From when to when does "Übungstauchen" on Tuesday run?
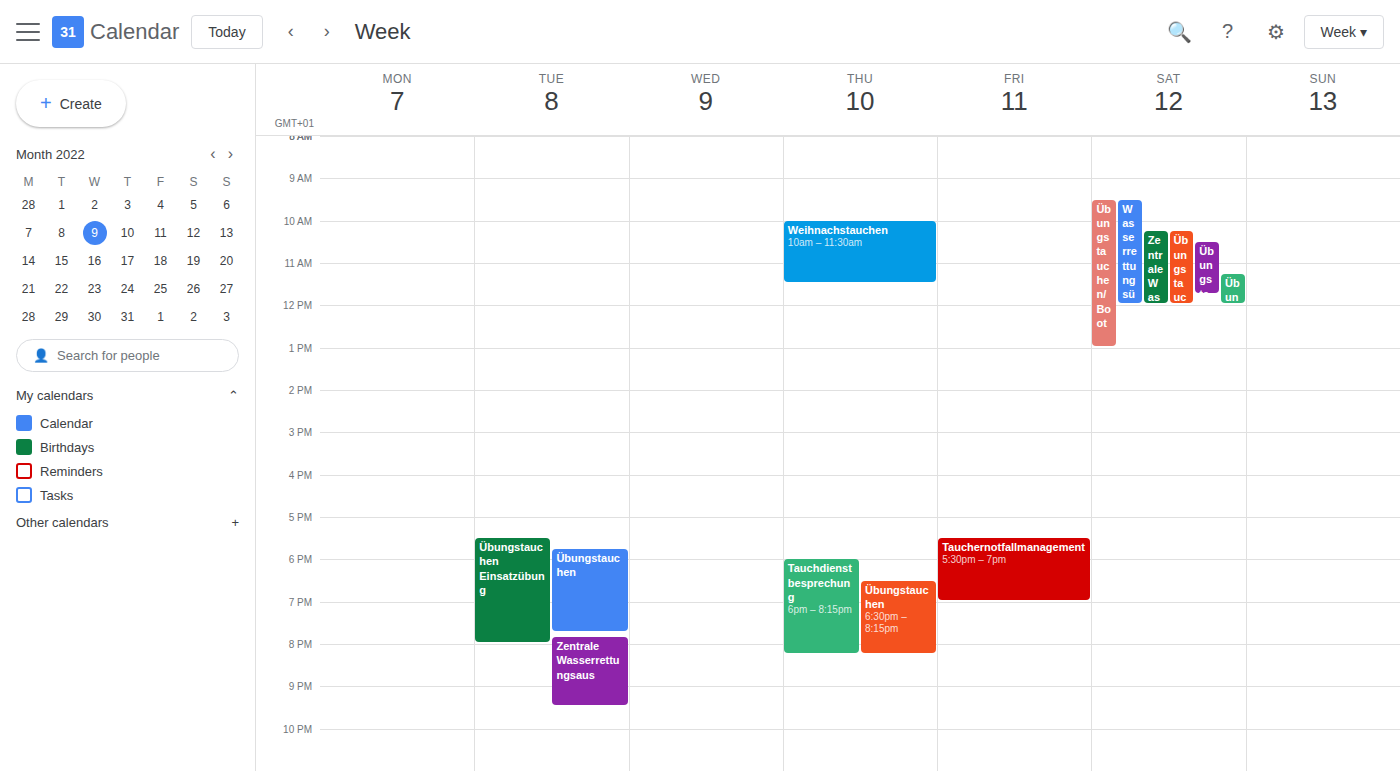
17:45 to 19:45